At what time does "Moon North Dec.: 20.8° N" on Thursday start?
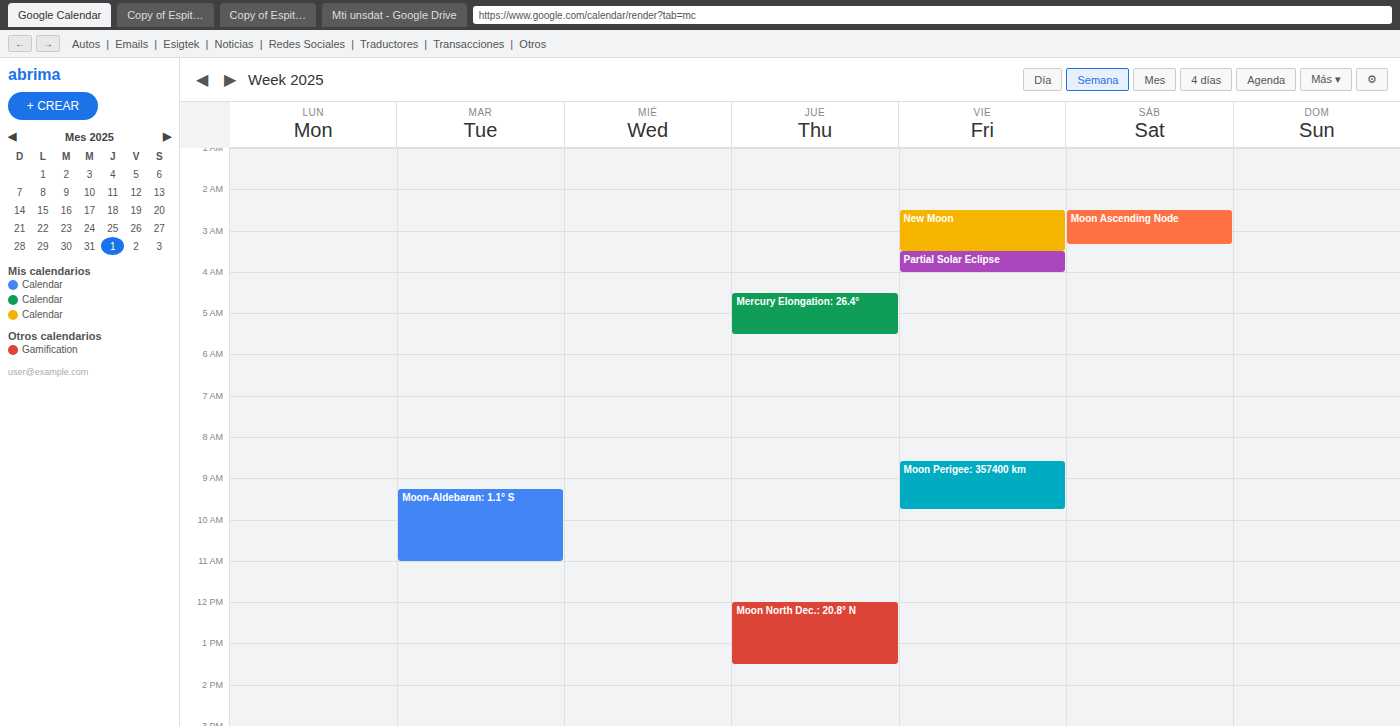
12:00 PM